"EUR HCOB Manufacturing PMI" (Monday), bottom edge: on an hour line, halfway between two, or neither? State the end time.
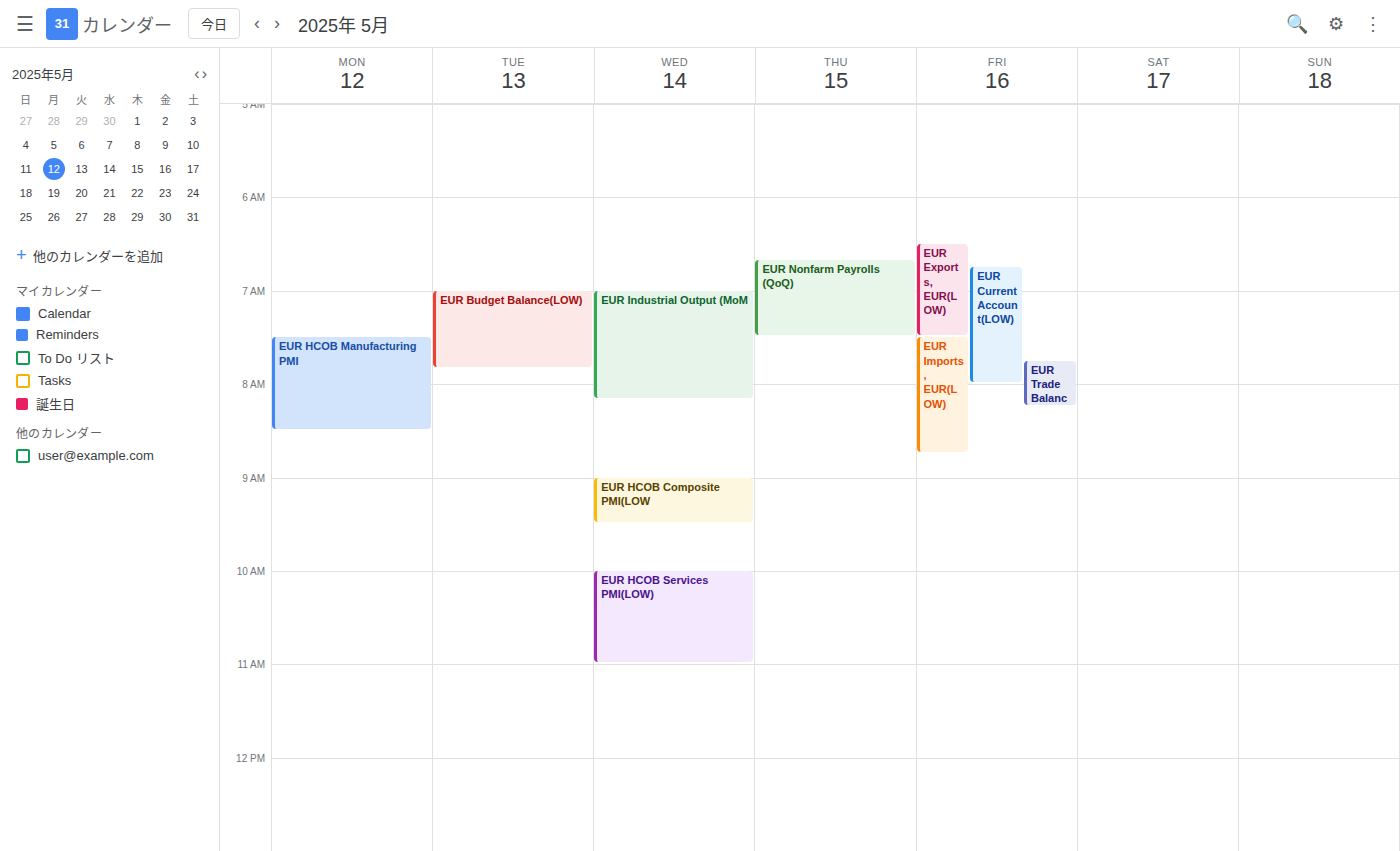
8:30 AM -- halfway between the 8 AM and 9 AM lines.